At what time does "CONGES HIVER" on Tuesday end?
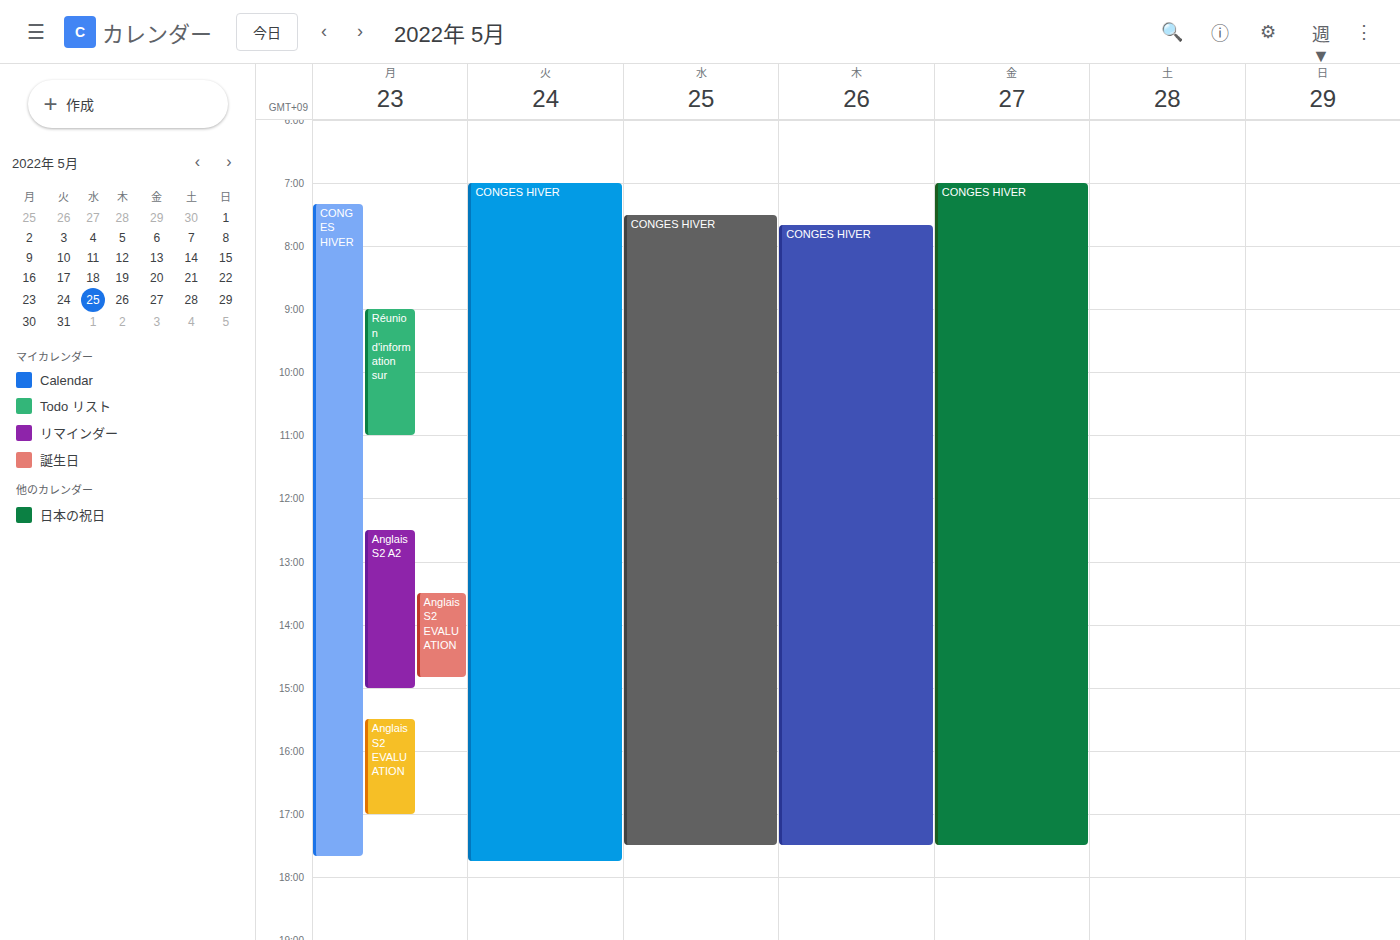
17:45